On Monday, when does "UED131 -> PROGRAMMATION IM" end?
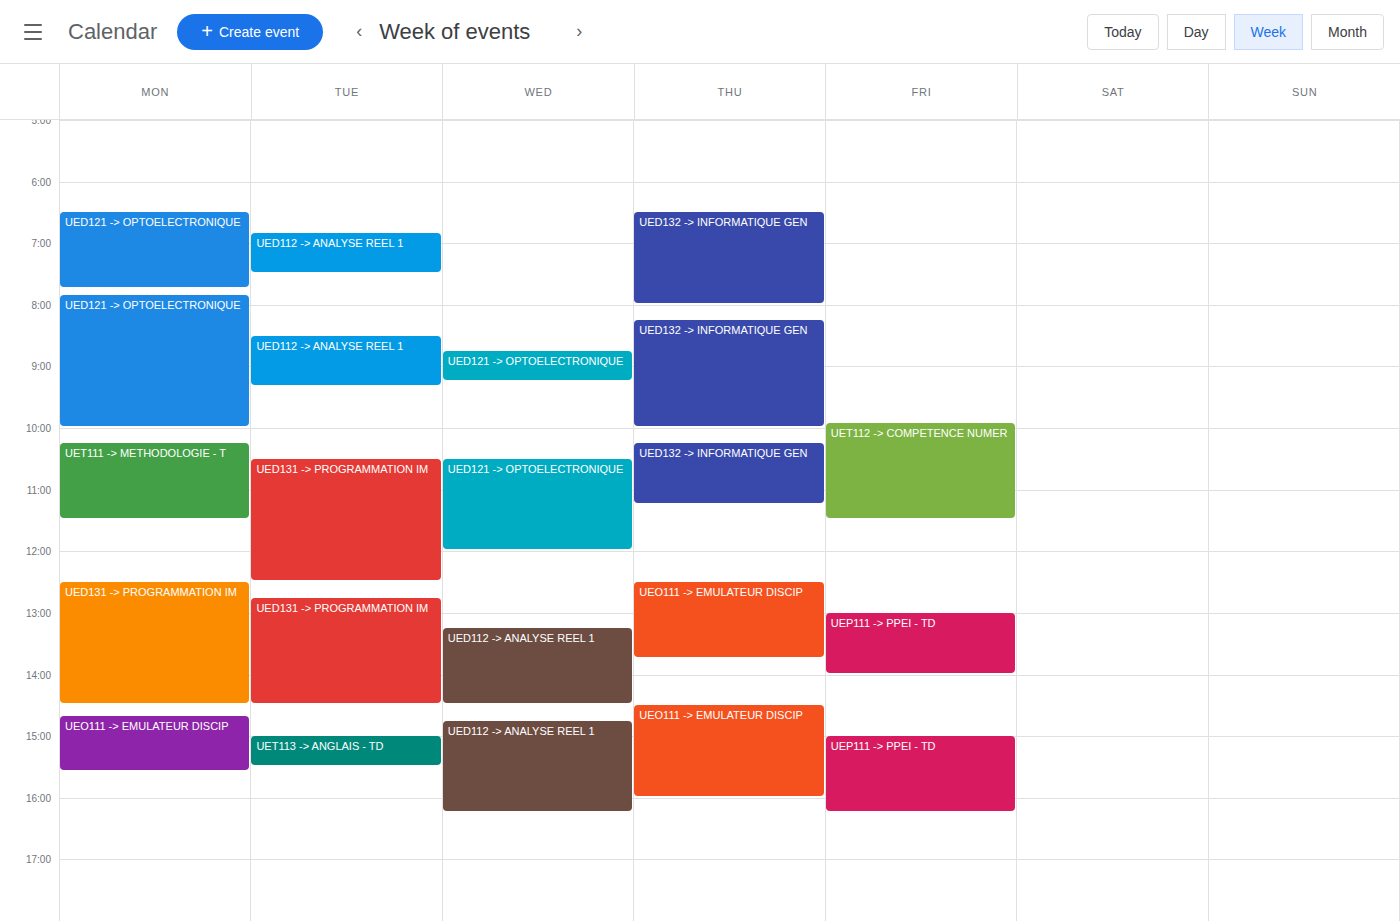
2:30 PM